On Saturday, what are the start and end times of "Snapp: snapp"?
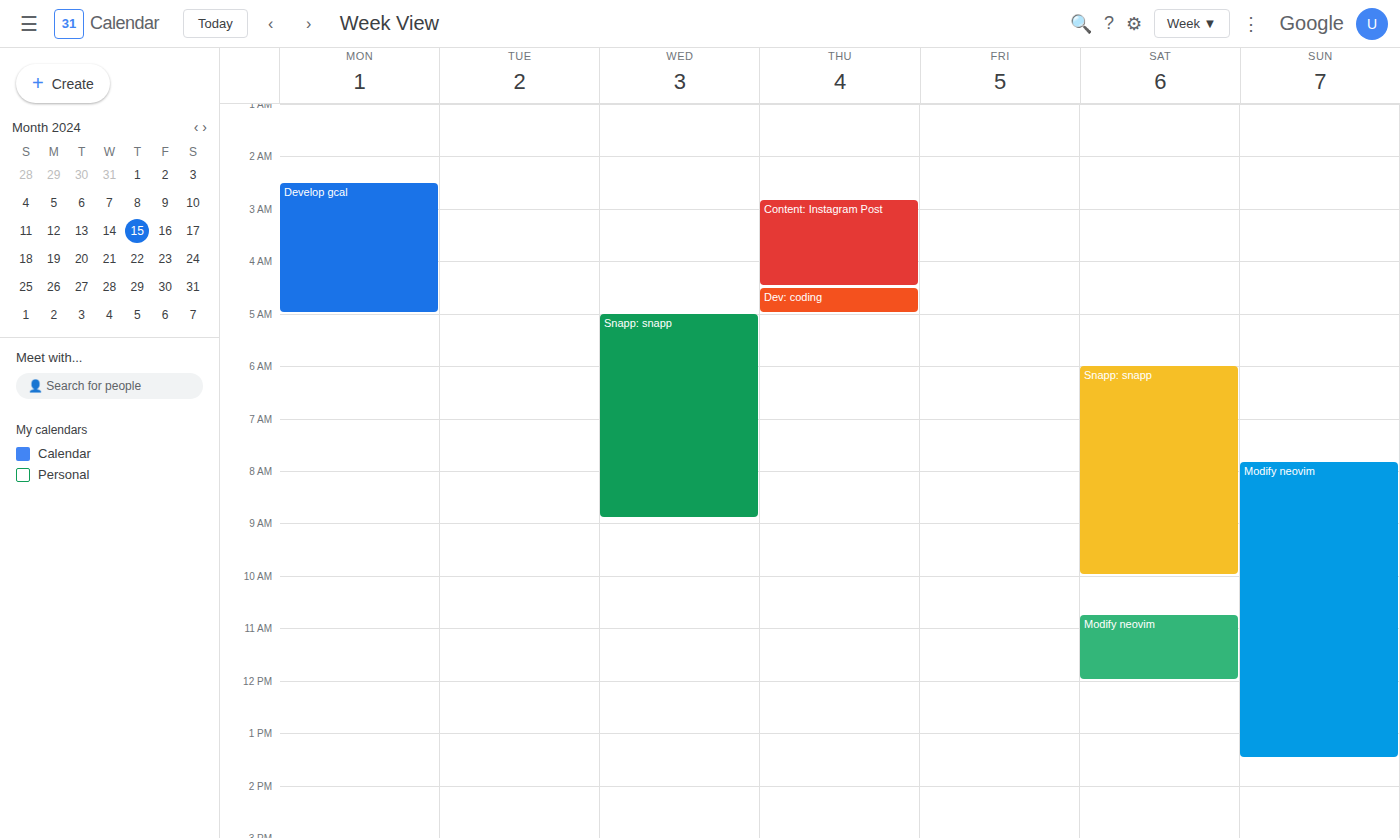
6:00 AM to 10:00 AM